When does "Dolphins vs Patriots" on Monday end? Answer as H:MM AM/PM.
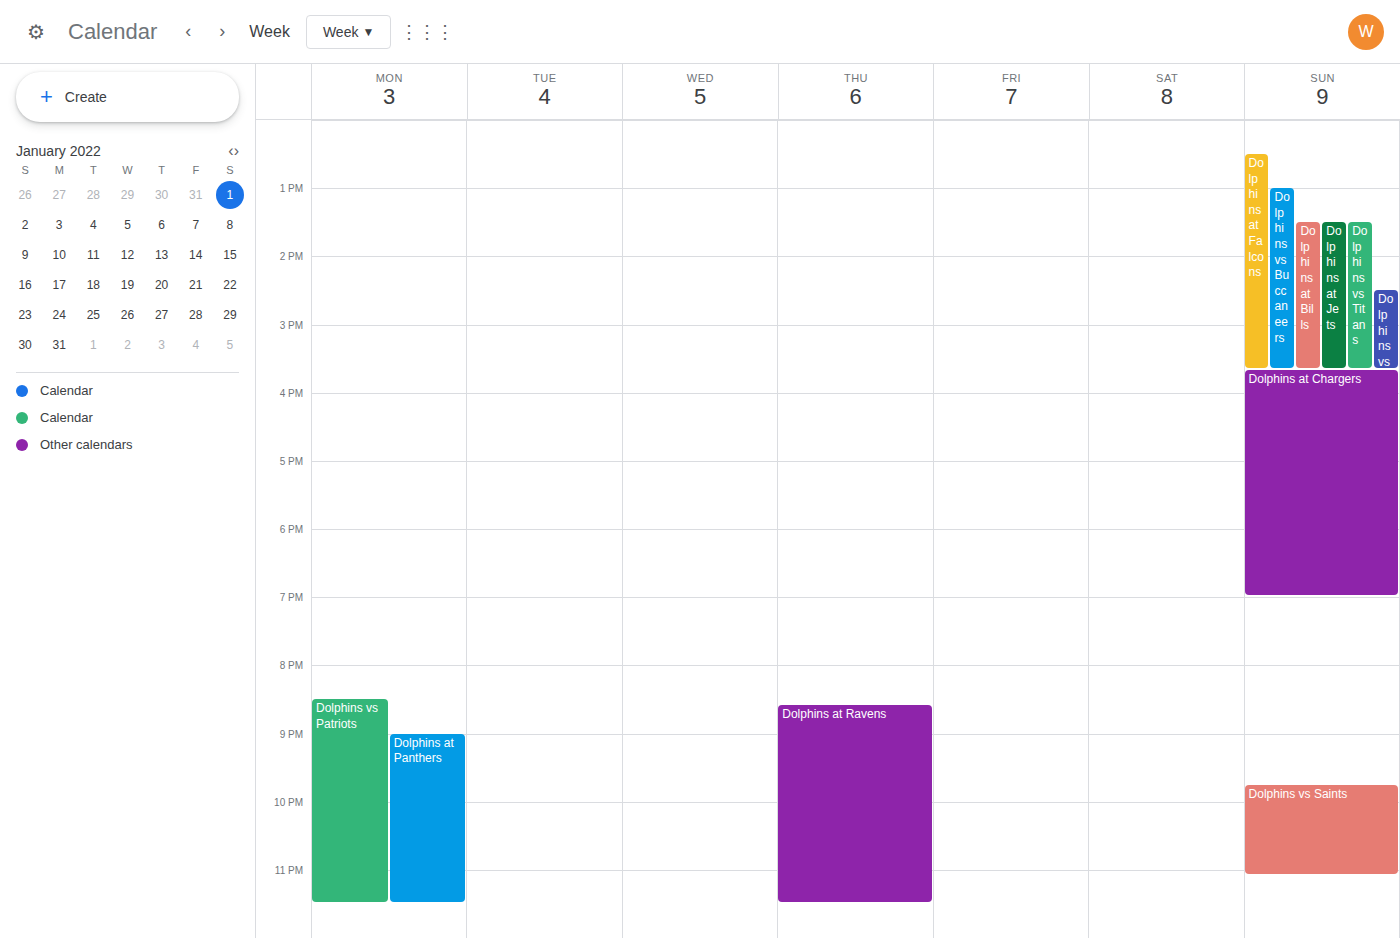
11:30 PM